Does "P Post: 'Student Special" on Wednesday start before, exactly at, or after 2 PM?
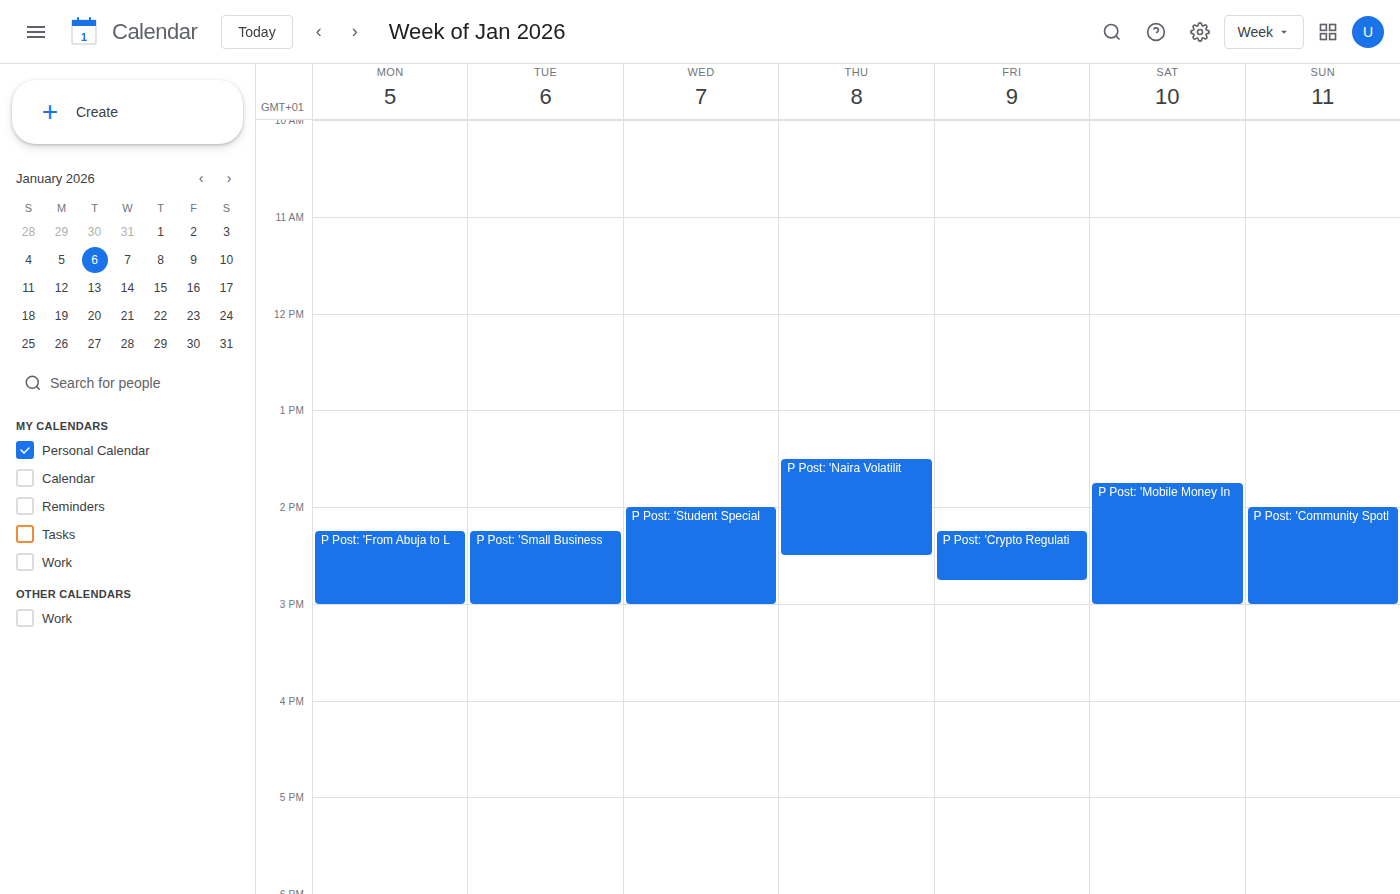
2:00 PM -- exactly at 2 PM, on the 2 PM line.